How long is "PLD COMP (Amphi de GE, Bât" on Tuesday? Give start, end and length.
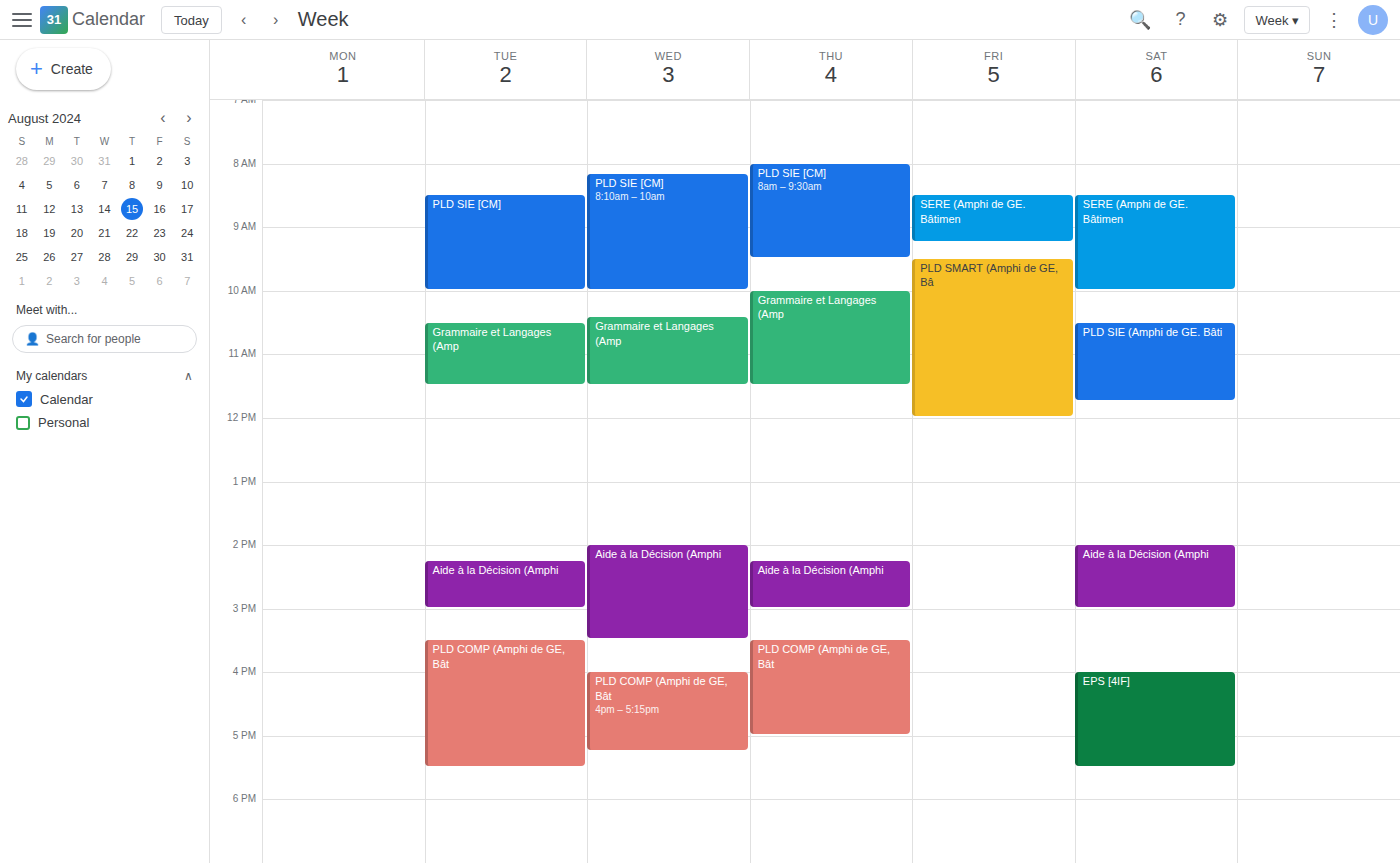
15:30 to 17:30, 2 hours